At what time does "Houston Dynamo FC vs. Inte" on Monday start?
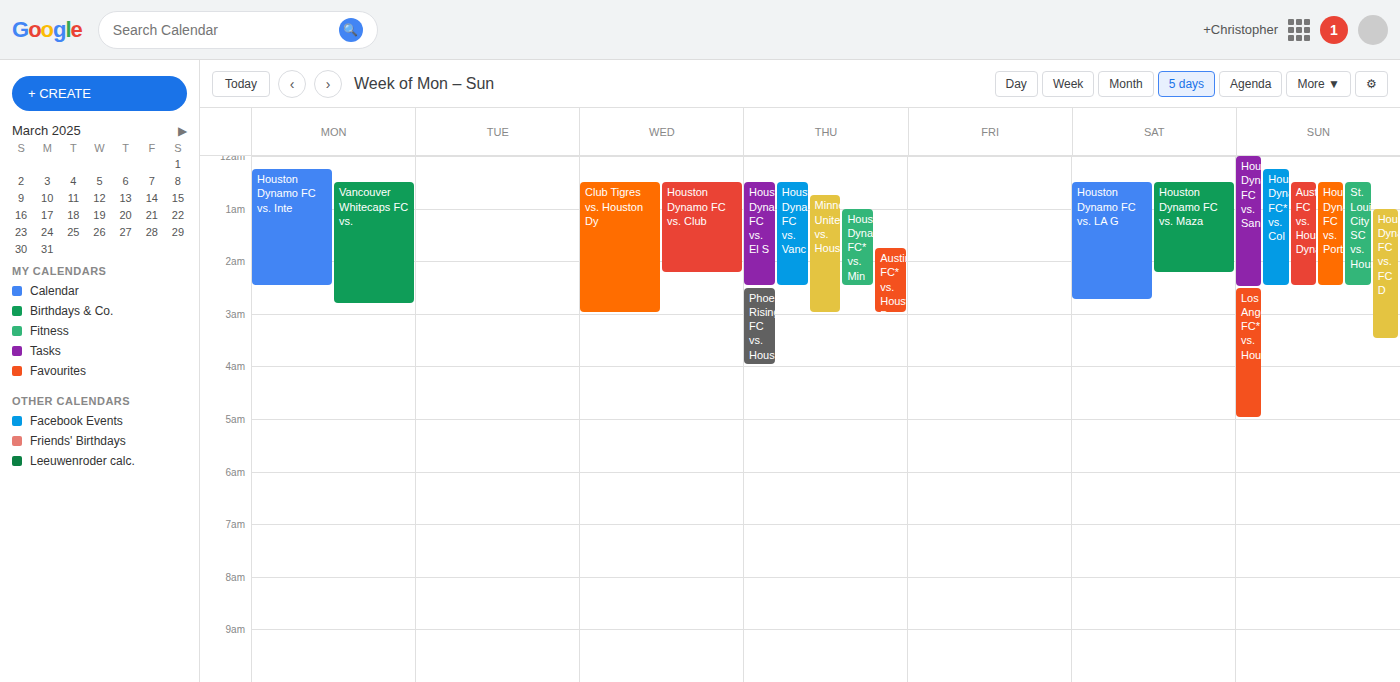
12:15 AM